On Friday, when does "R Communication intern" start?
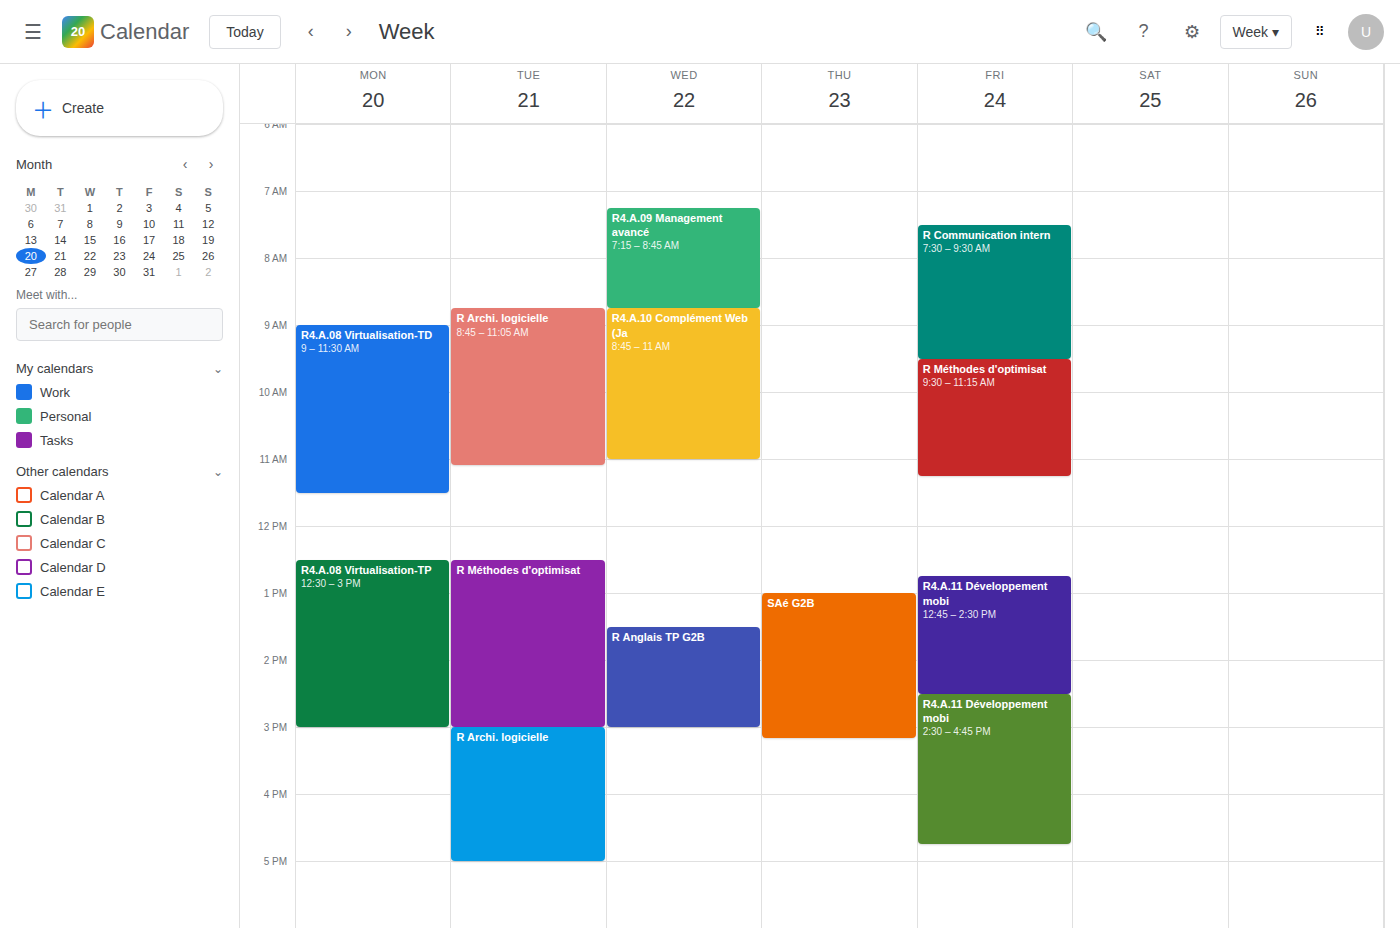
07:30